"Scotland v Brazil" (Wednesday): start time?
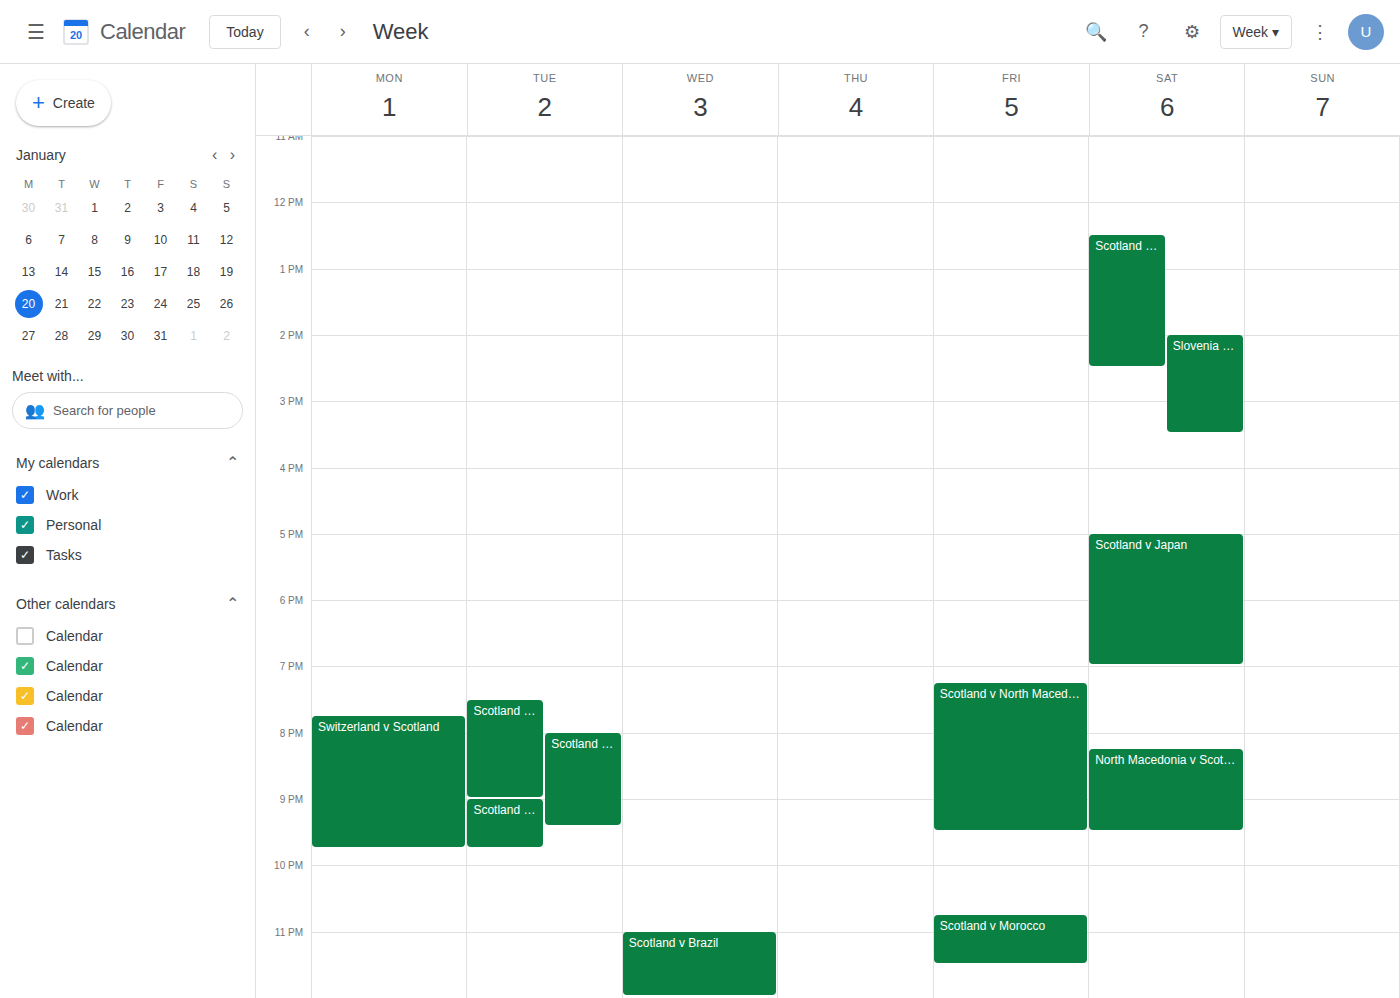
11:00 PM